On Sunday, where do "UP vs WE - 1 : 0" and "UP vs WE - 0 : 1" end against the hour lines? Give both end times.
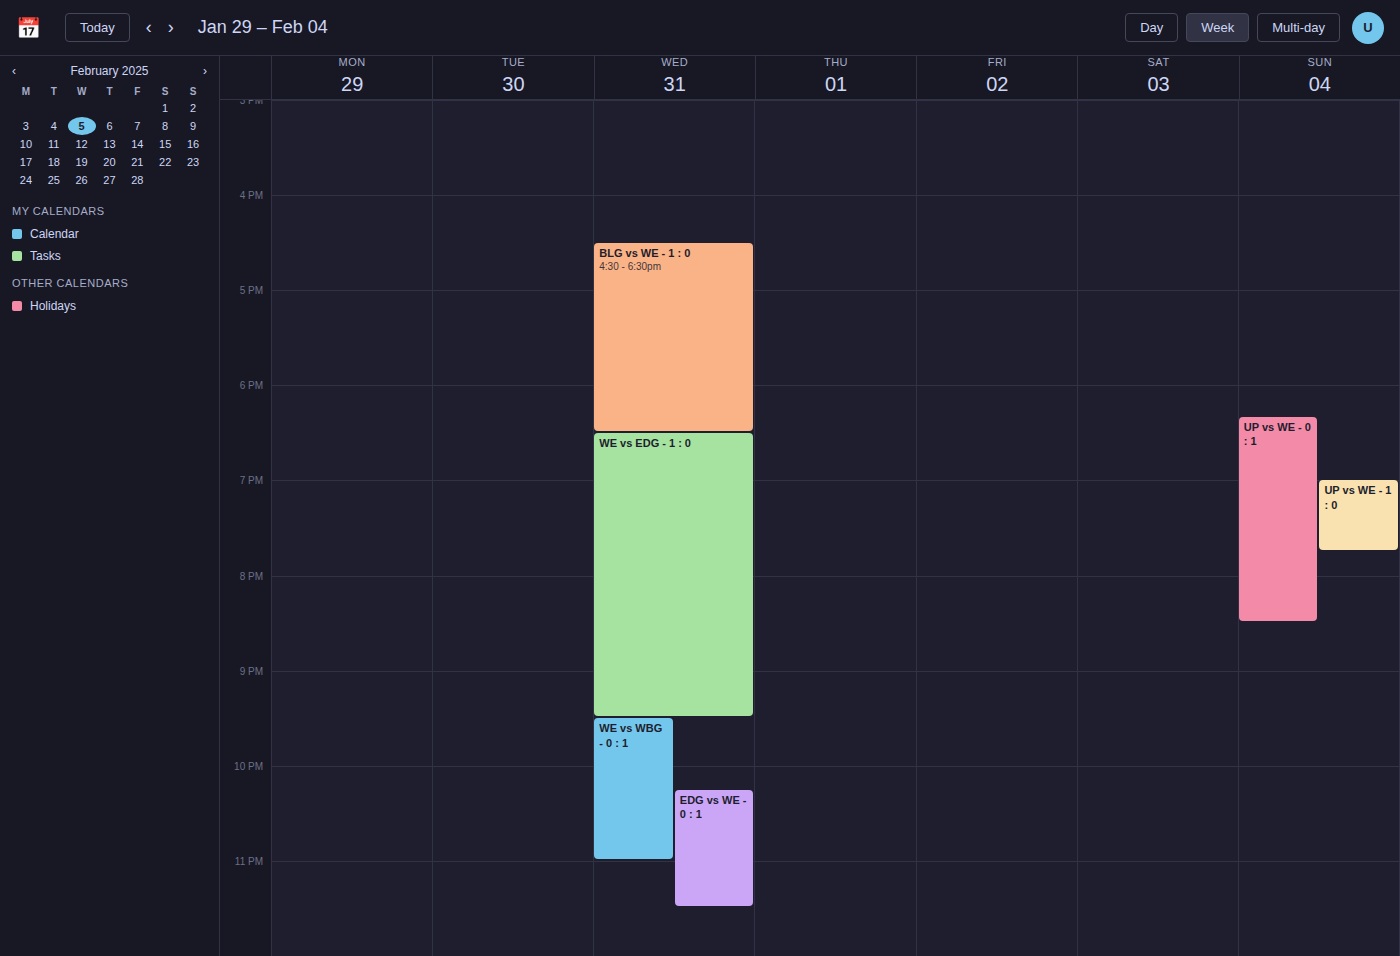
"UP vs WE - 1 : 0": 7:45 PM, neither: three quarters of the way from the 7 PM line to the 8 PM line. "UP vs WE - 0 : 1": 8:30 PM, halfway between the 8 PM and 9 PM lines.